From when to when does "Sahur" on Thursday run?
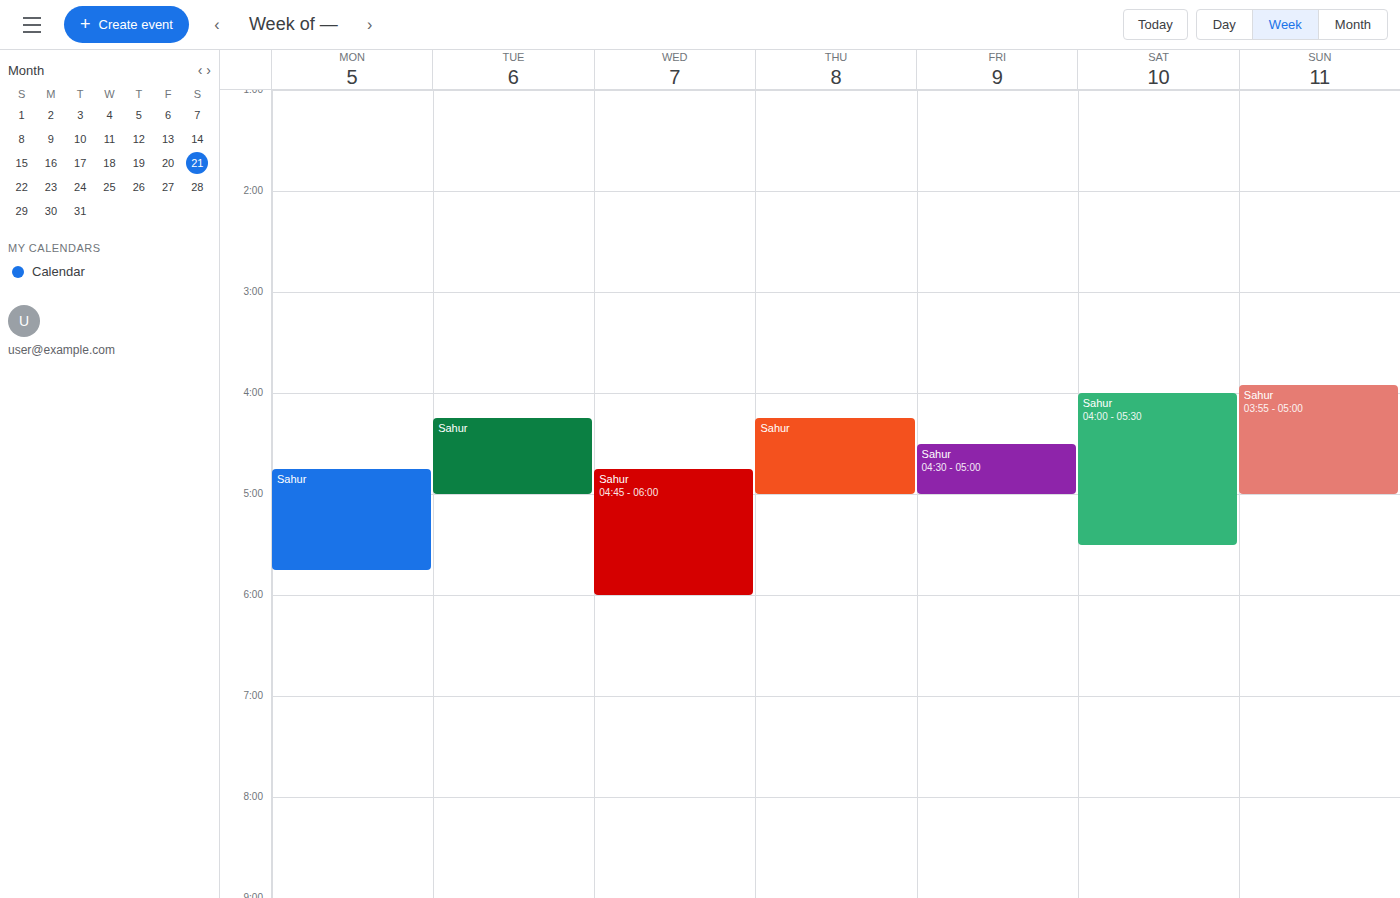
4:15 AM to 5:00 AM